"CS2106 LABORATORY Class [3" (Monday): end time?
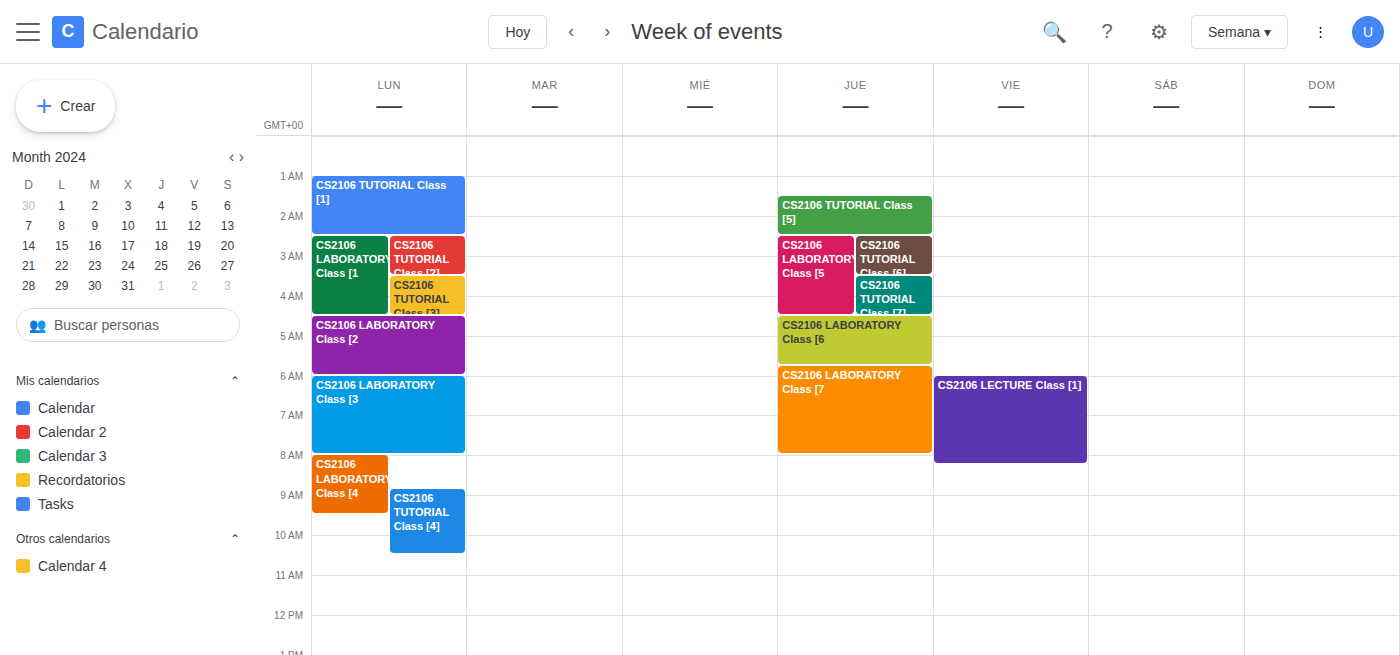
08:00